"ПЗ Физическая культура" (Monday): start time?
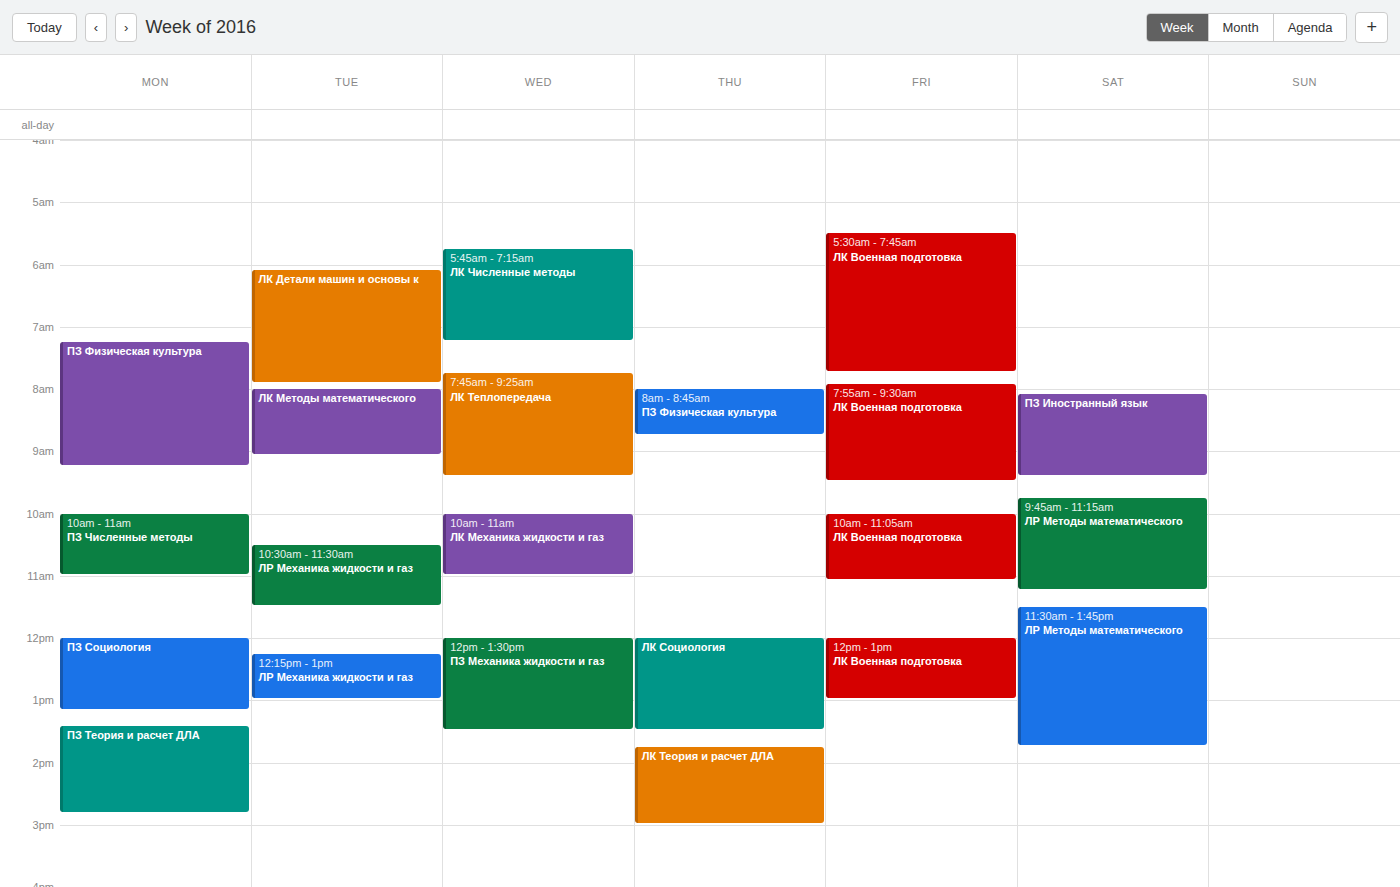
7:15 AM